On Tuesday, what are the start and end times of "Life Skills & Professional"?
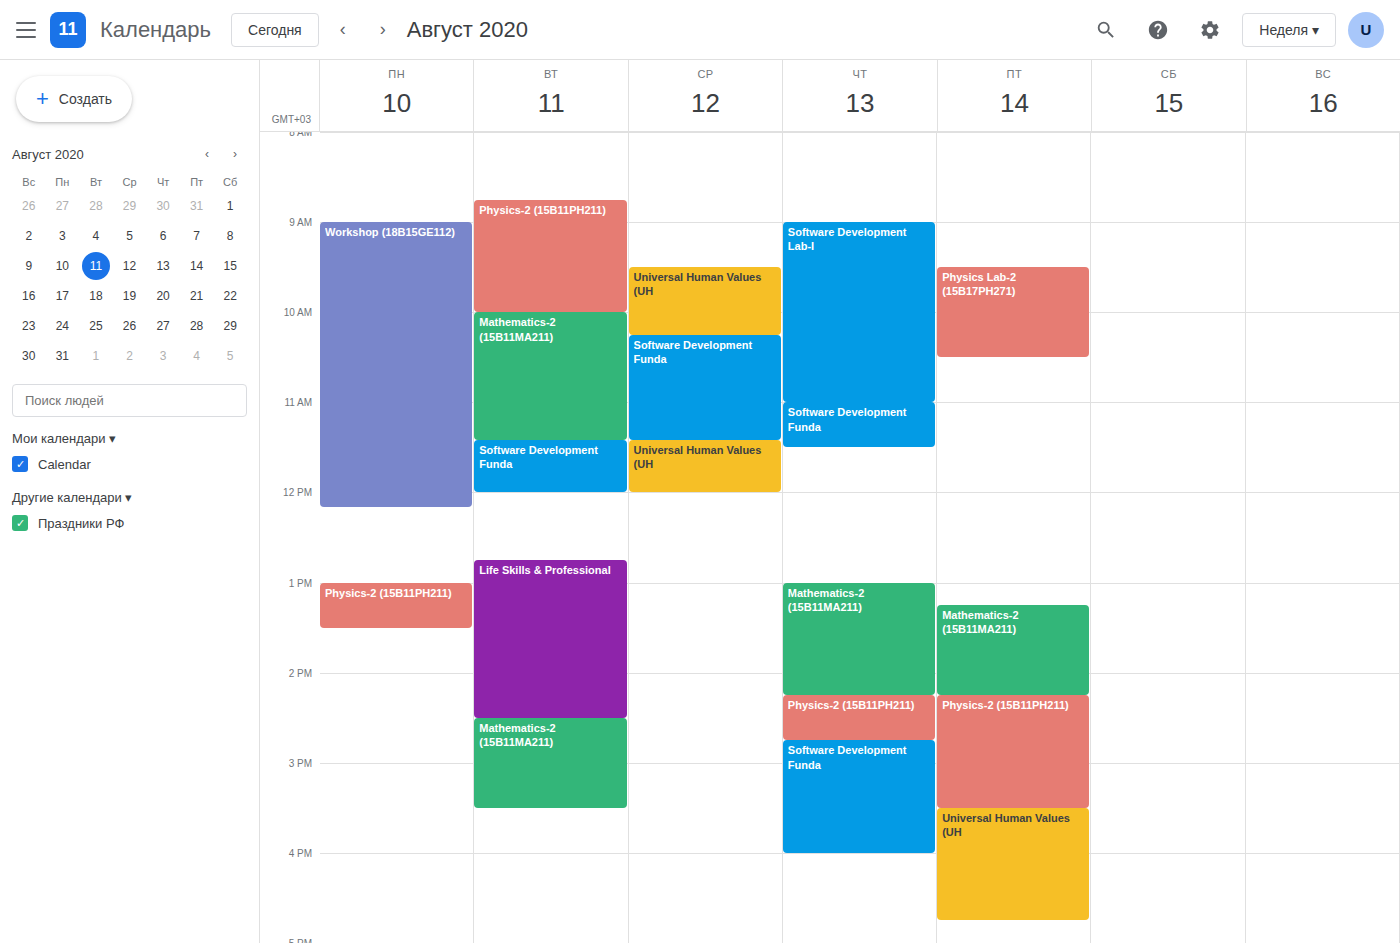
12:45 to 14:30